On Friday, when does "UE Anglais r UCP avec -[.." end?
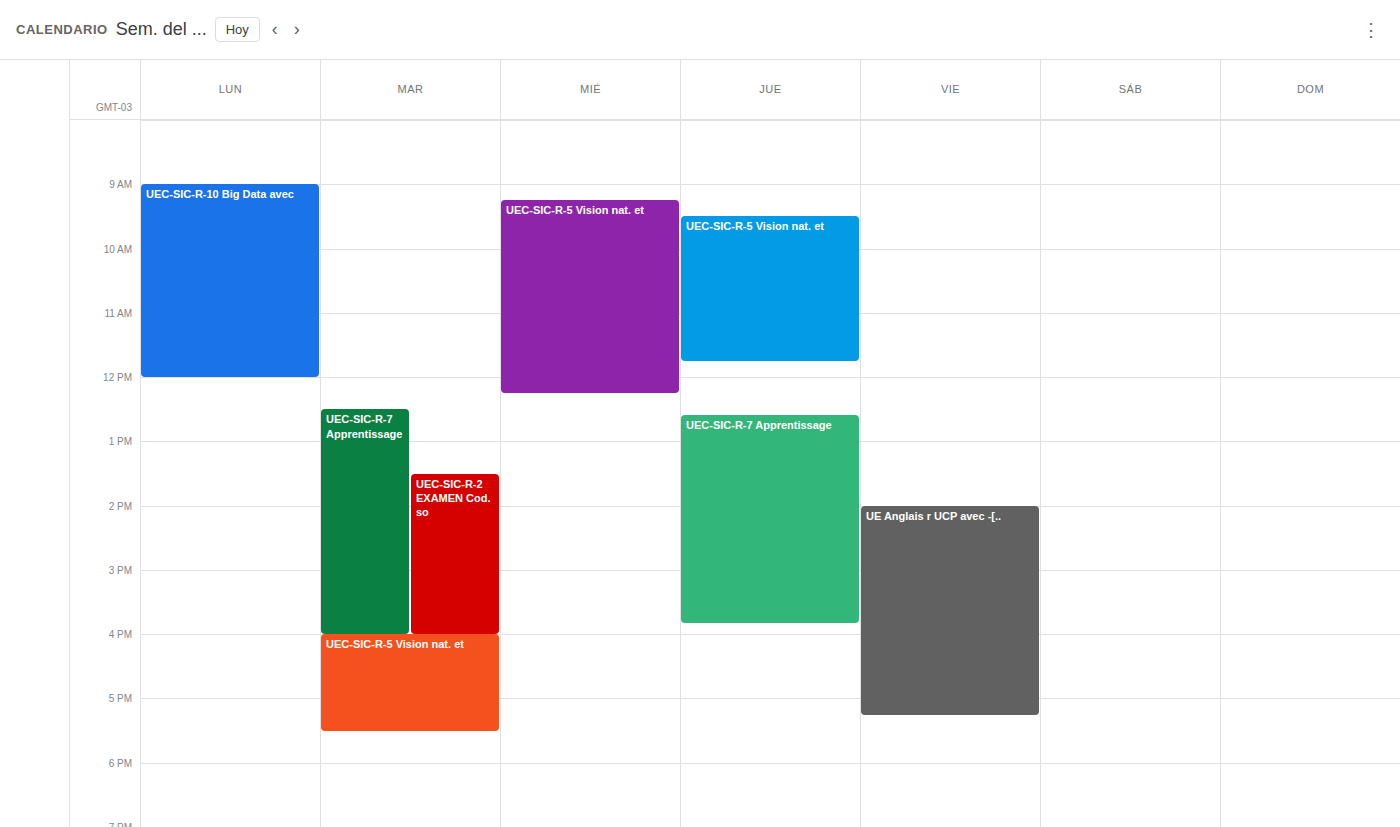
5:15 PM